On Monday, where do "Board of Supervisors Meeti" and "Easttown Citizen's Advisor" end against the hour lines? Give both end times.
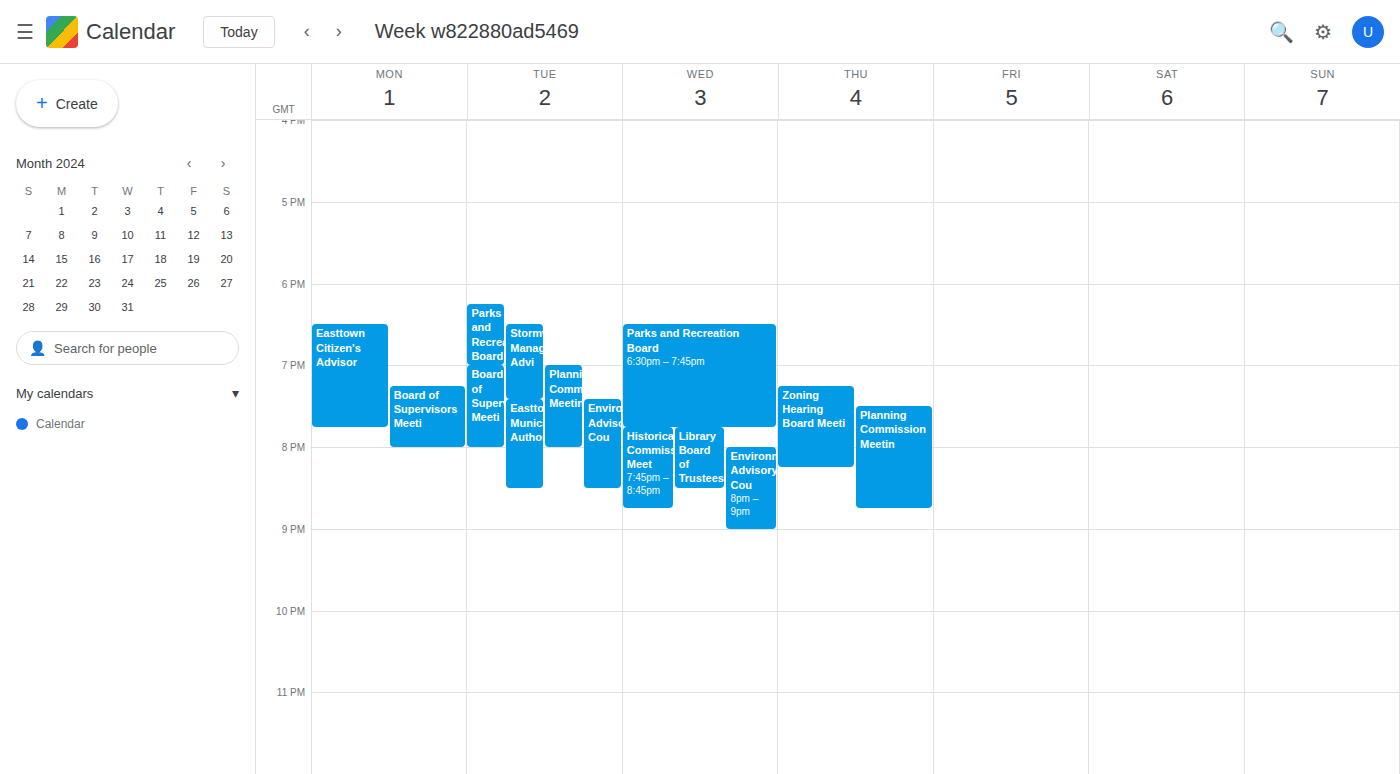
"Board of Supervisors Meeti": 20:00, exactly on the 20:00 line. "Easttown Citizen's Advisor": 19:45, neither: three quarters of the way from the 19:00 line to the 20:00 line.